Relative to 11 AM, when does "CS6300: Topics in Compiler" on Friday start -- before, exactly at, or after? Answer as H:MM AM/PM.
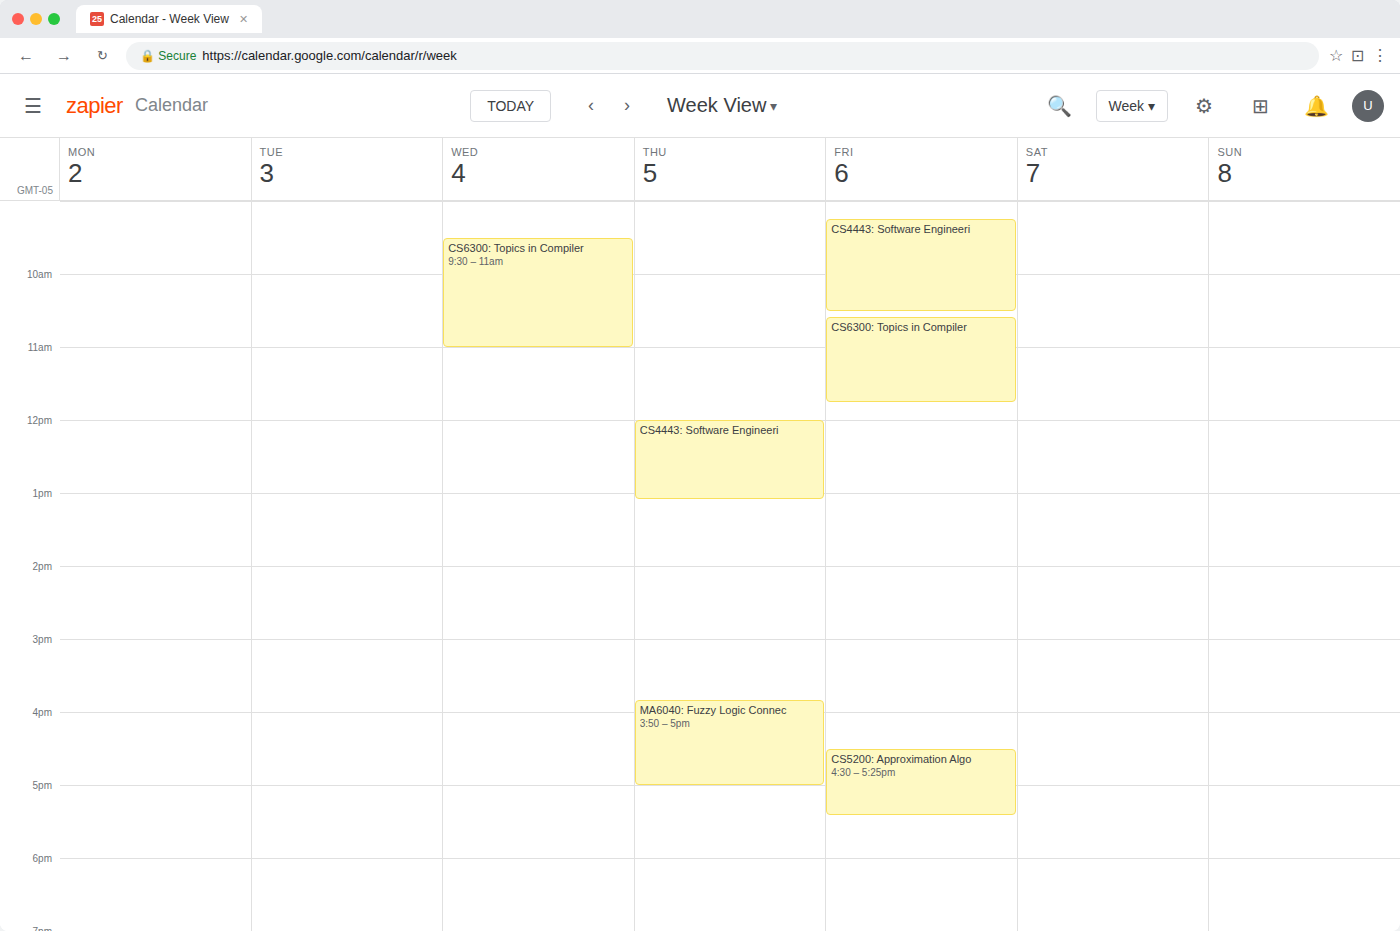
10:35 AM -- before 11 AM, 25 minutes above the 11 AM line.